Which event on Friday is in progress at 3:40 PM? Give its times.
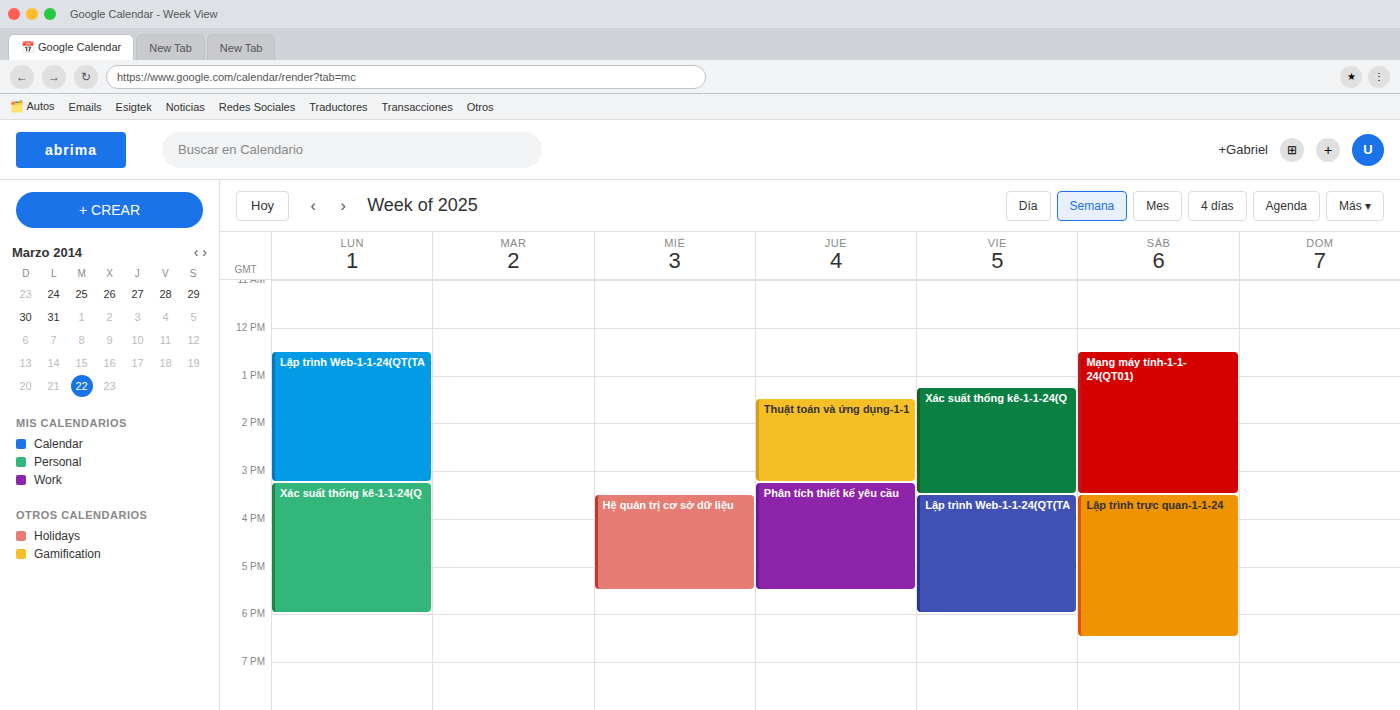
"Lập trình Web-1-1-24(QT(TA", 3:30 PM to 6:00 PM